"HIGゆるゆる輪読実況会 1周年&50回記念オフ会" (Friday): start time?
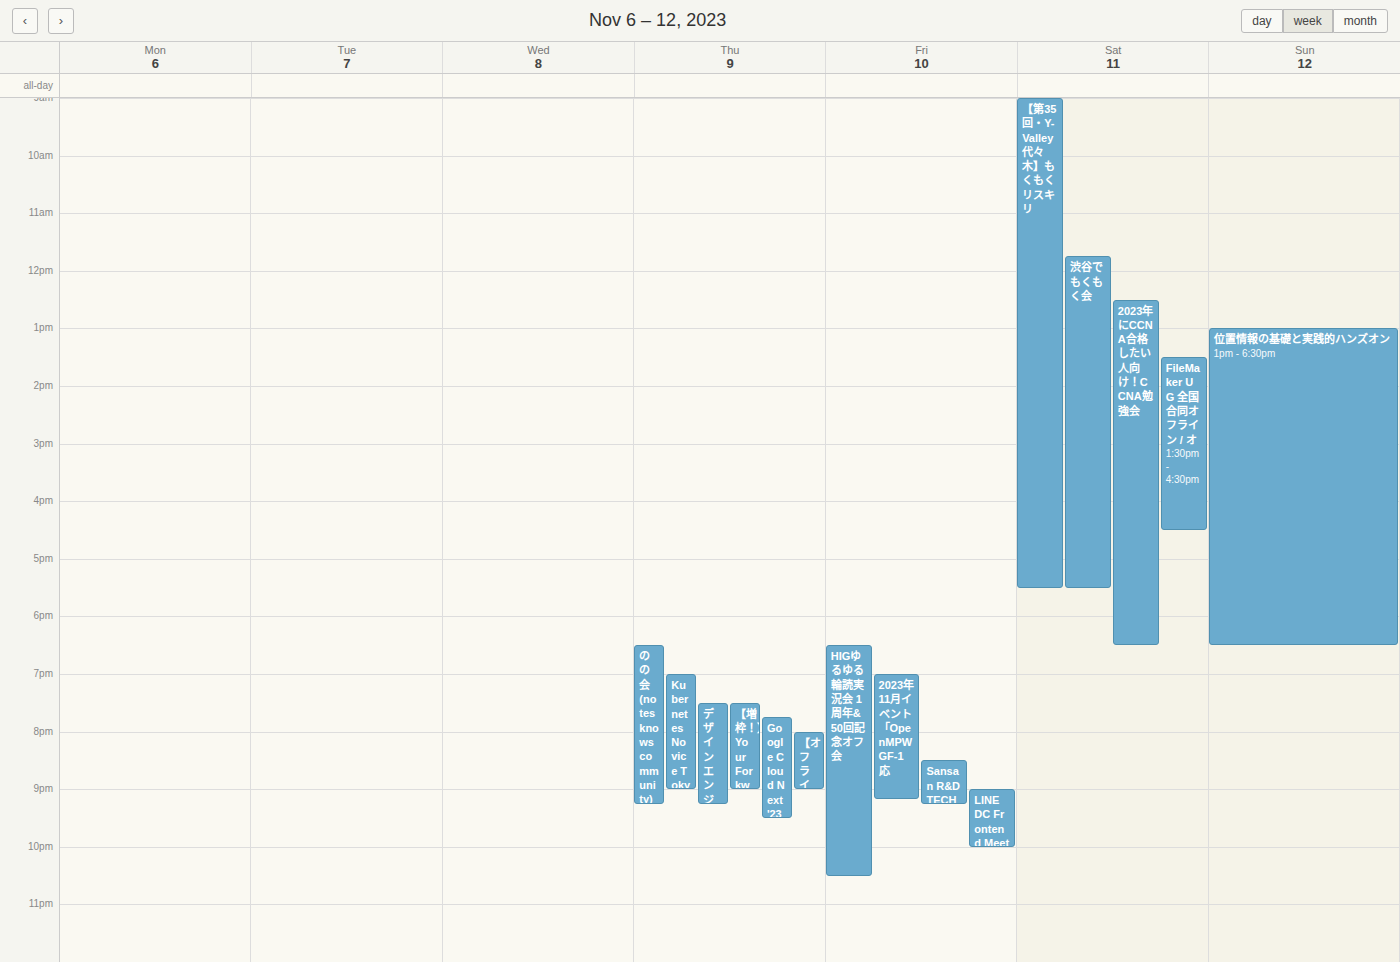
6:30 PM